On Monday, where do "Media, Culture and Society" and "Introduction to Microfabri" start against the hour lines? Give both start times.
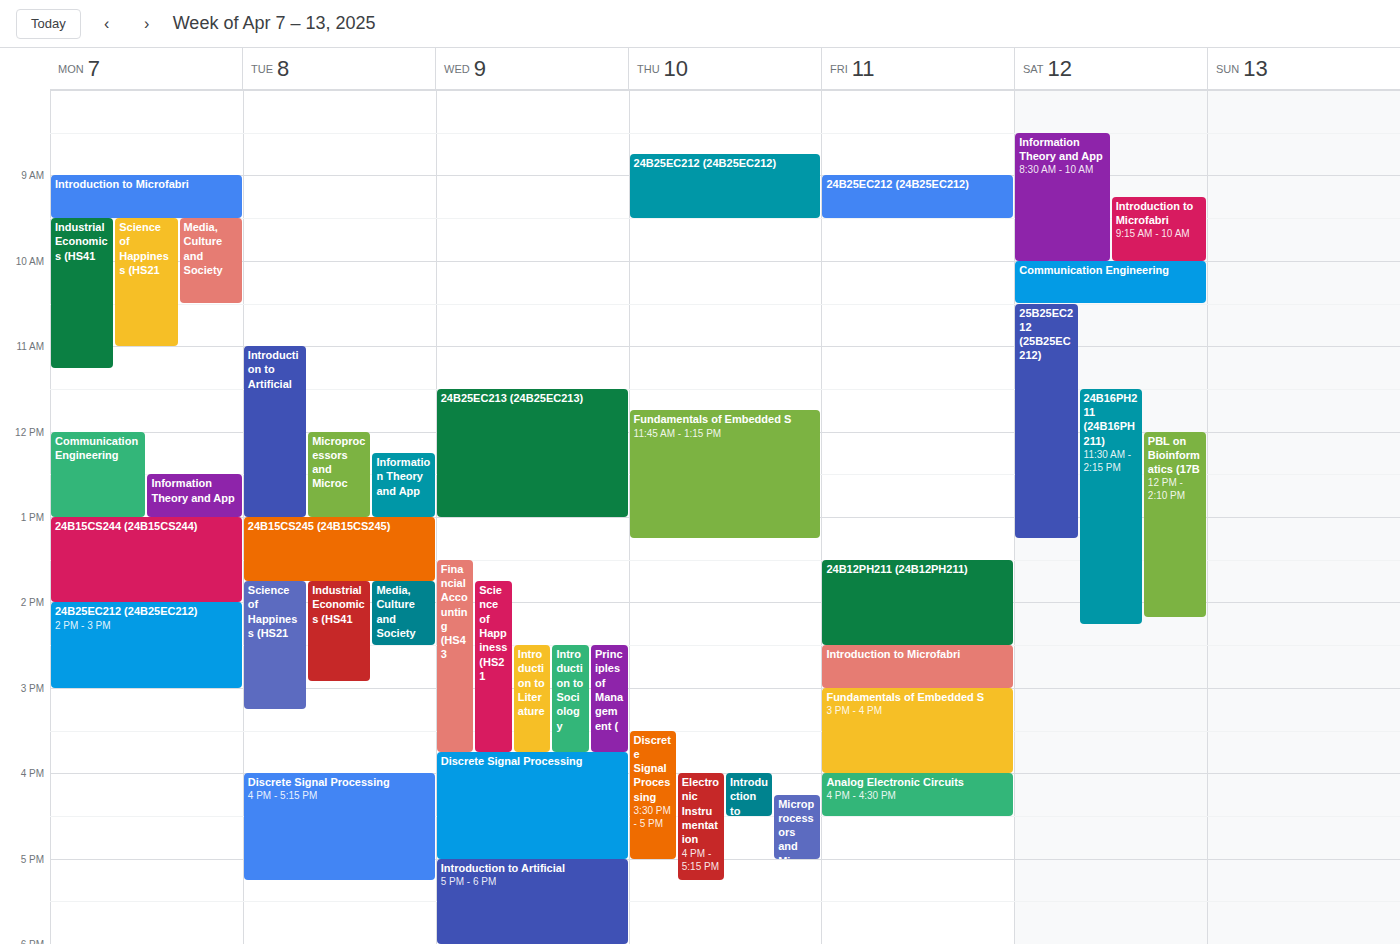
"Media, Culture and Society": 9:30 AM, halfway between the 9 AM and 10 AM lines. "Introduction to Microfabri": 9:00 AM, exactly on the 9 AM line.